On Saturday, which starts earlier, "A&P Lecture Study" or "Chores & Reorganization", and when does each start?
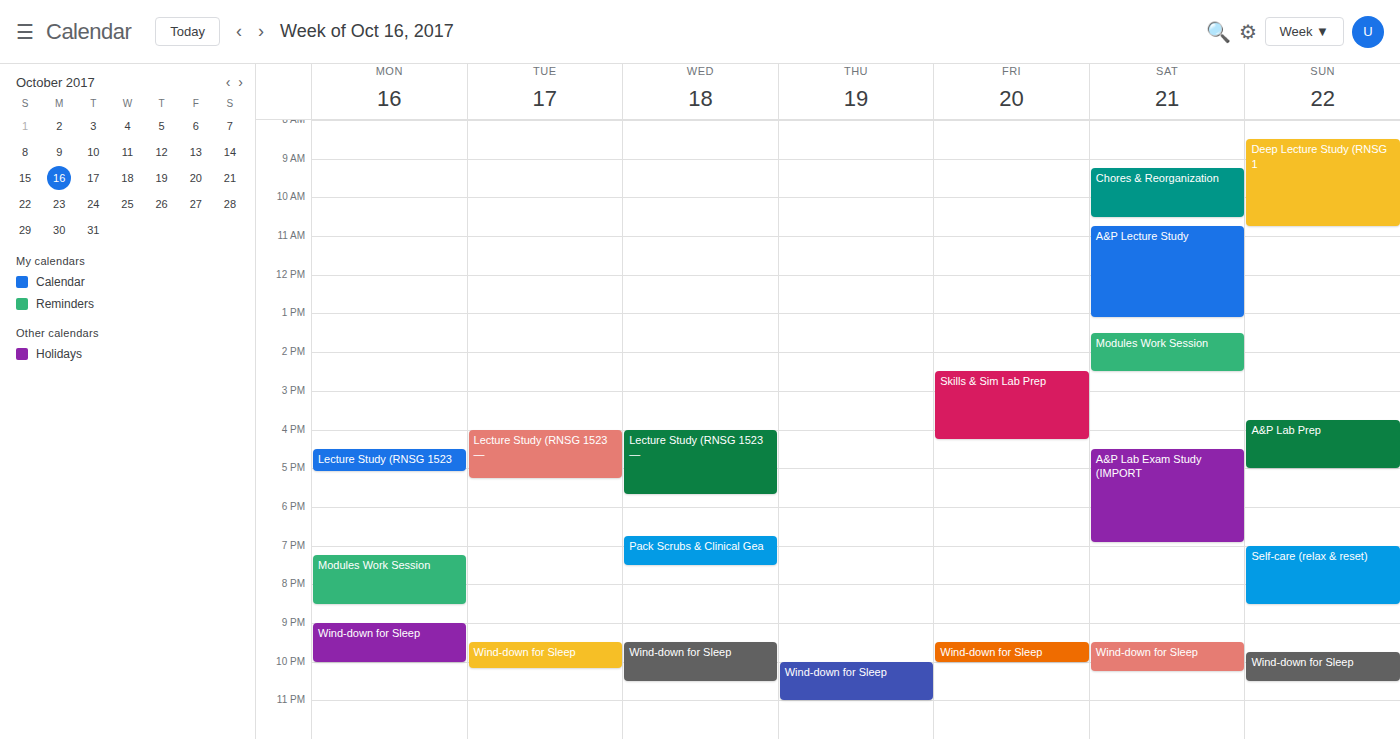
"Chores & Reorganization" 9:15 AM; "A&P Lecture Study" 10:45 AM.